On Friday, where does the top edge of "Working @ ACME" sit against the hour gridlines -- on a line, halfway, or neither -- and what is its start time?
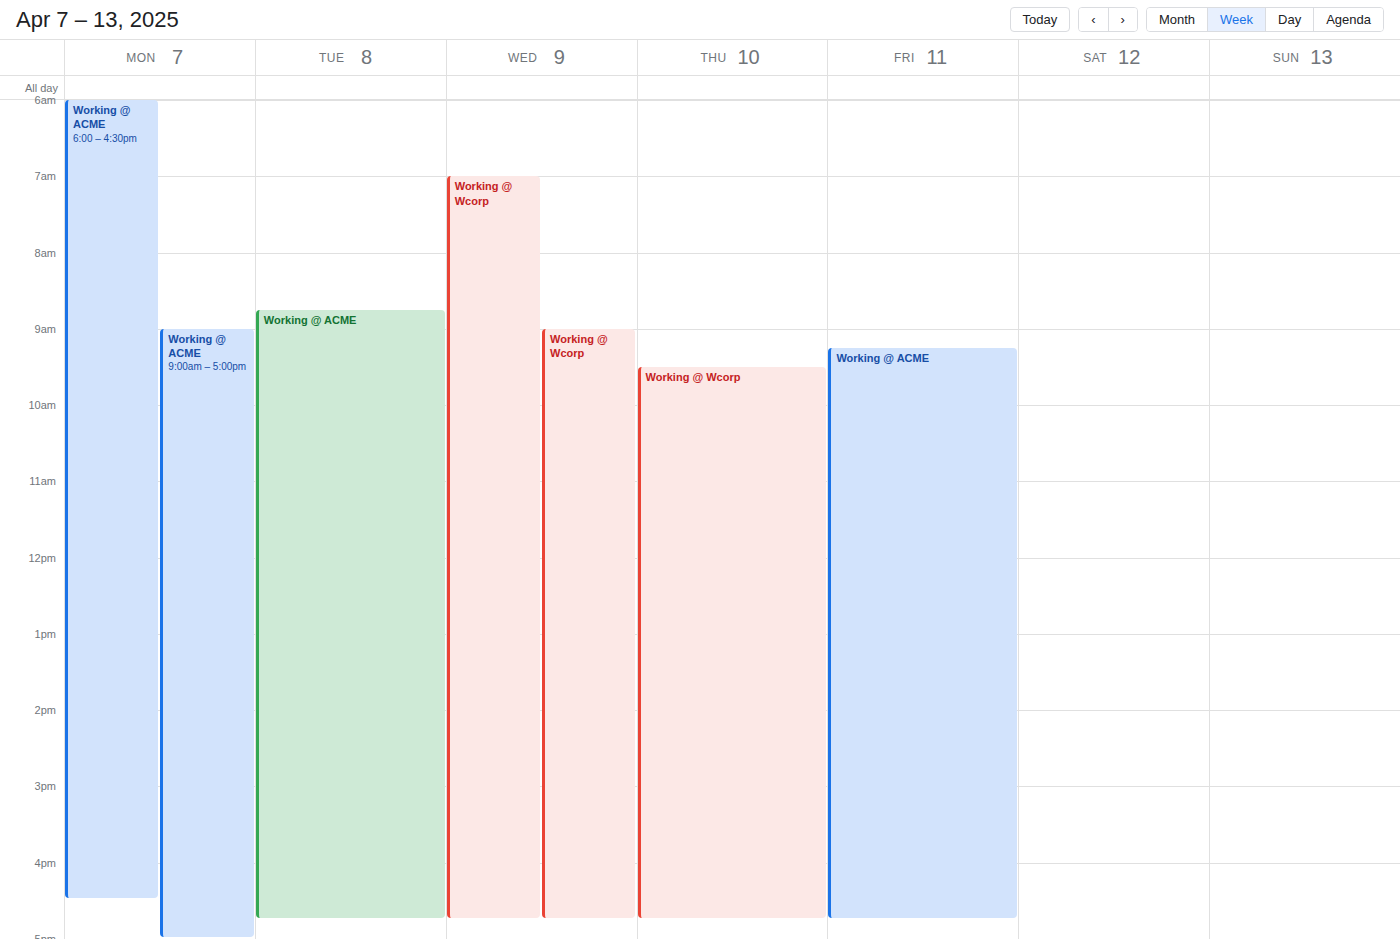
9:15 AM -- neither: a quarter of the way from the 9 AM line to the 10 AM line.